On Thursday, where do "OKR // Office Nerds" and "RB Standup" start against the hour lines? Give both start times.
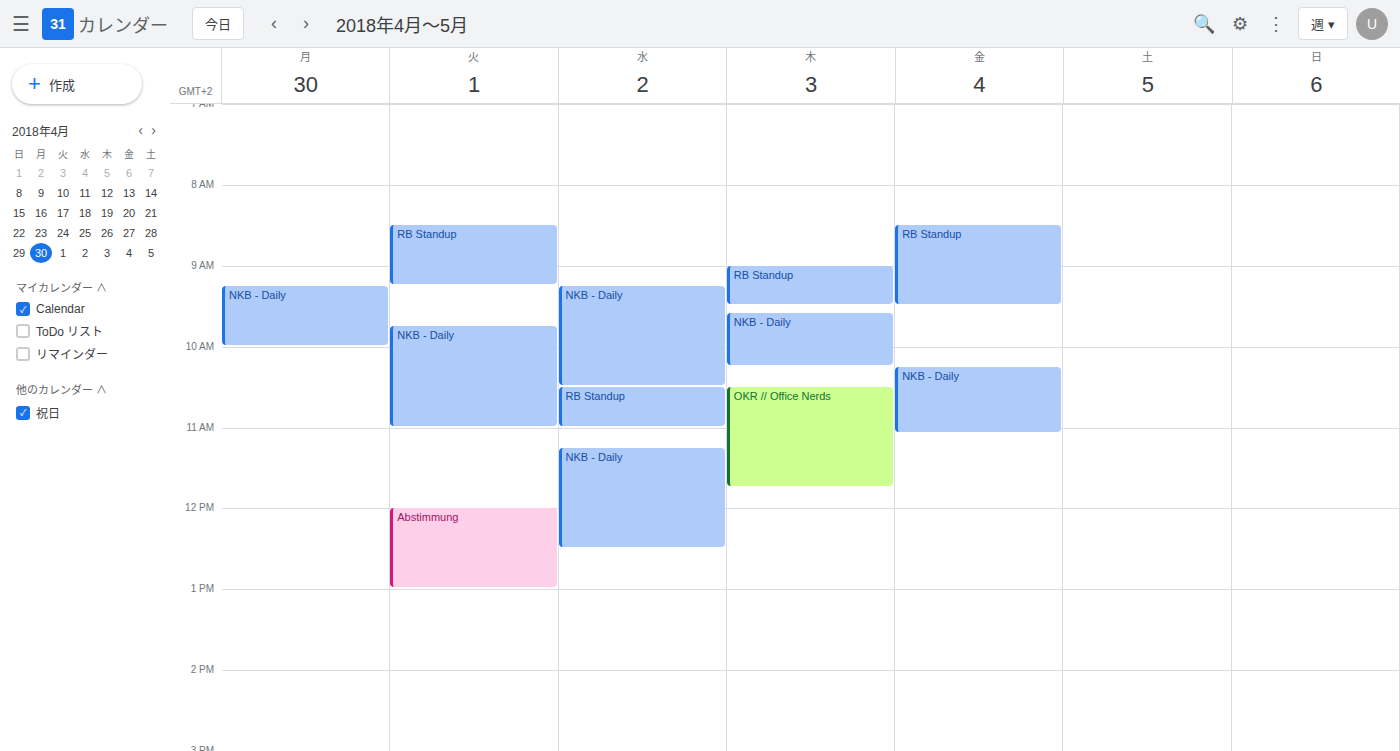
"OKR // Office Nerds": 10:30 AM, halfway between the 10 AM and 11 AM lines. "RB Standup": 9:00 AM, exactly on the 9 AM line.